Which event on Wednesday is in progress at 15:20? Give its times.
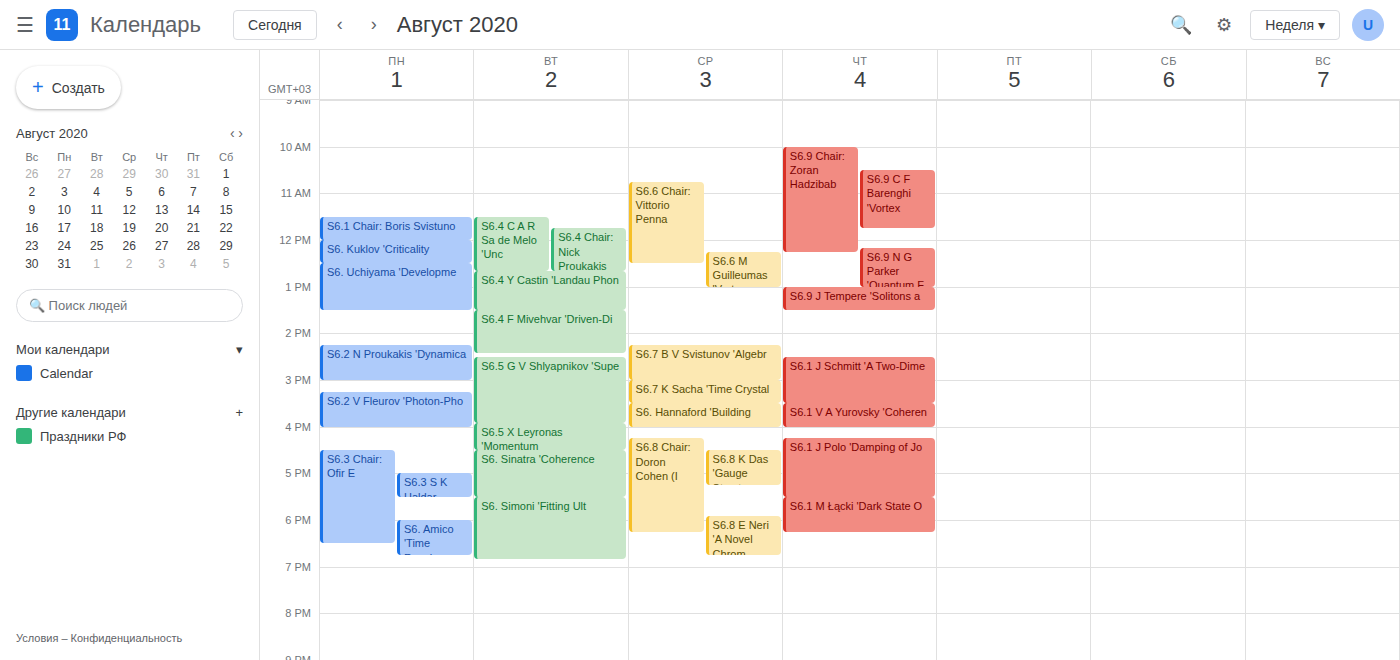
"S6.7 K Sacha 'Time Crystal", 15:00 to 15:30